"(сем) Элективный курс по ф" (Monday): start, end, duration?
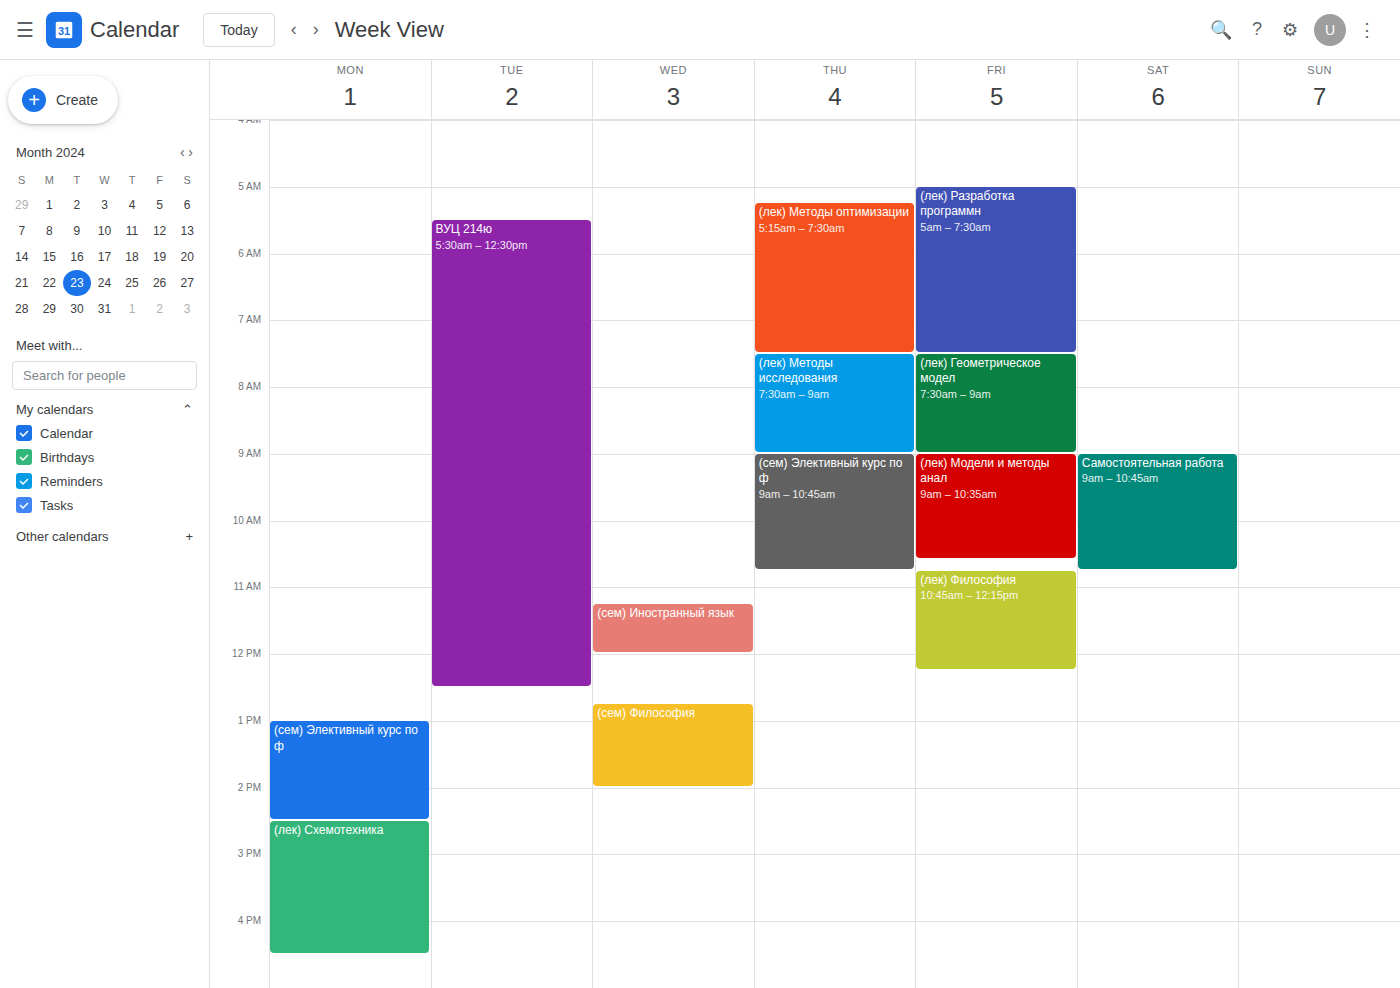
1:00 PM to 2:30 PM, 1 hour 30 minutes